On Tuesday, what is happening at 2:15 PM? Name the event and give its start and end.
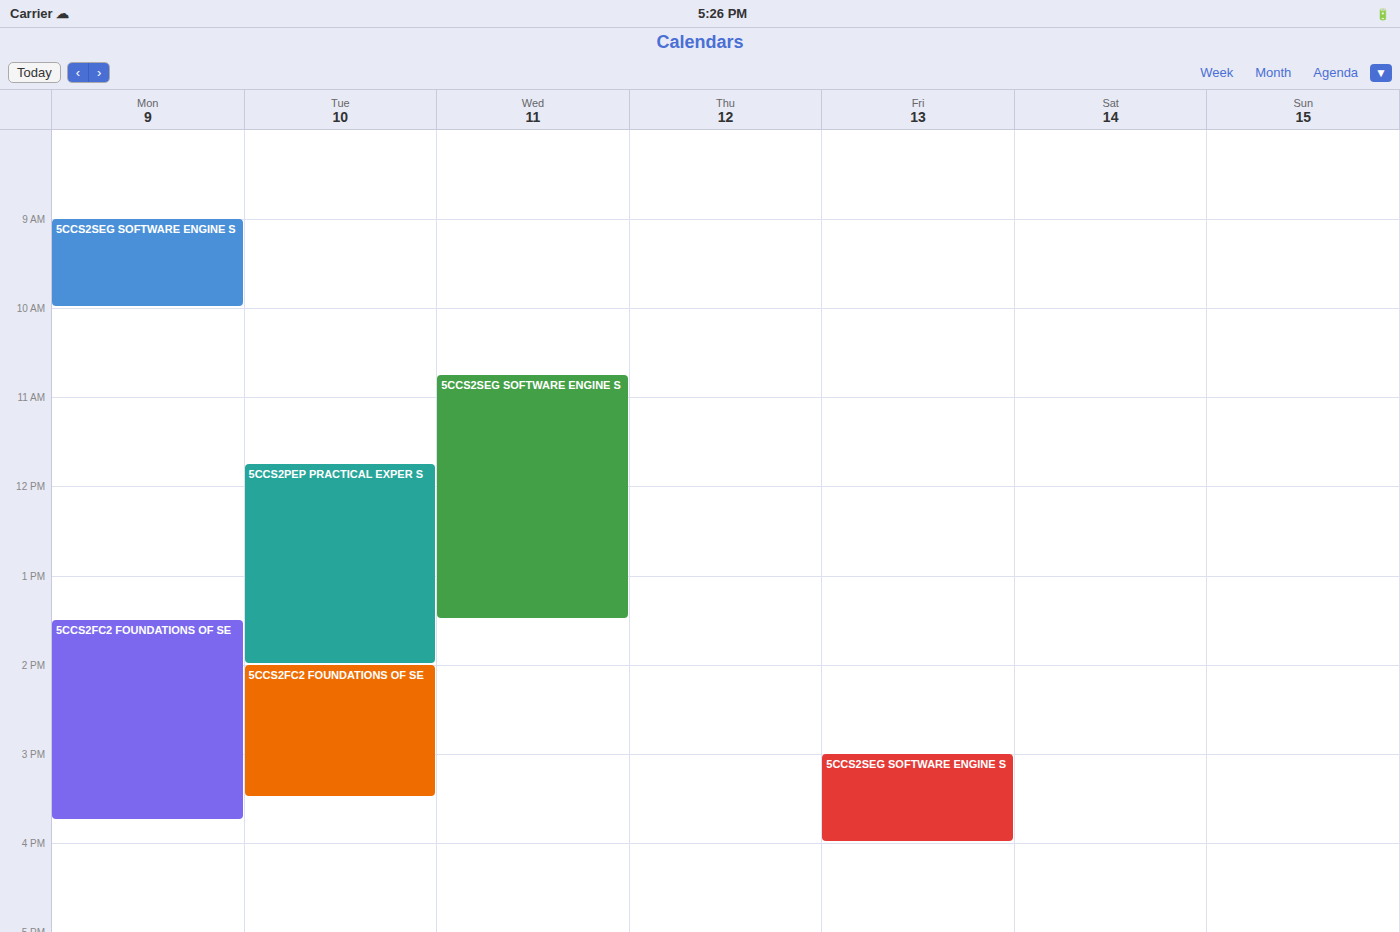
"5CCS2FC2 FOUNDATIONS OF SE", 2:00 PM to 3:30 PM